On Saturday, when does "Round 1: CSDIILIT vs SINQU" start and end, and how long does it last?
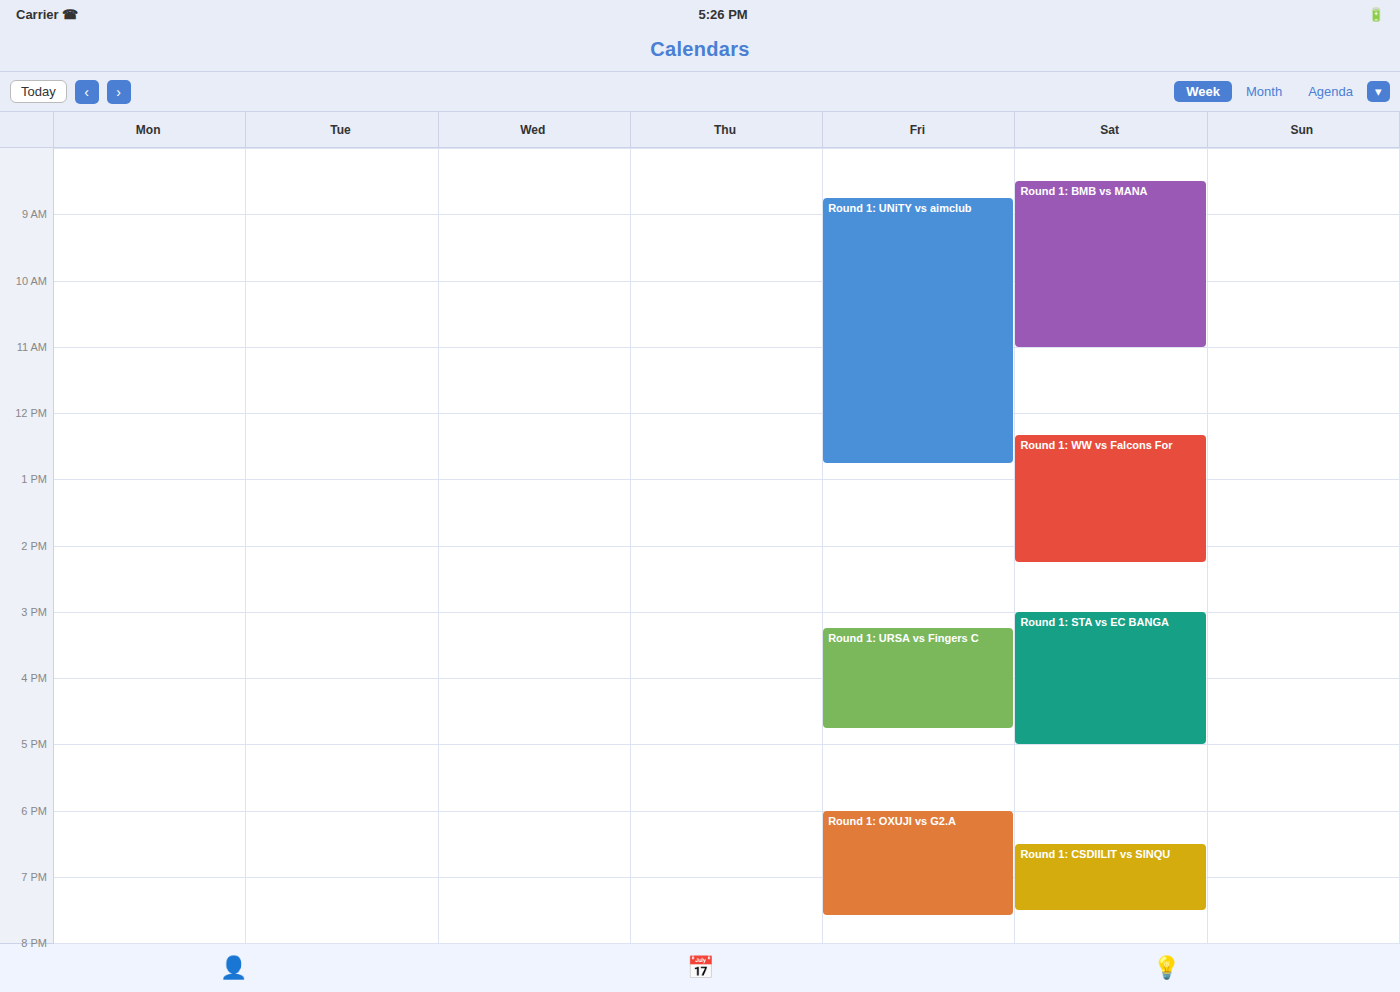
18:30 to 19:30, 1 hour